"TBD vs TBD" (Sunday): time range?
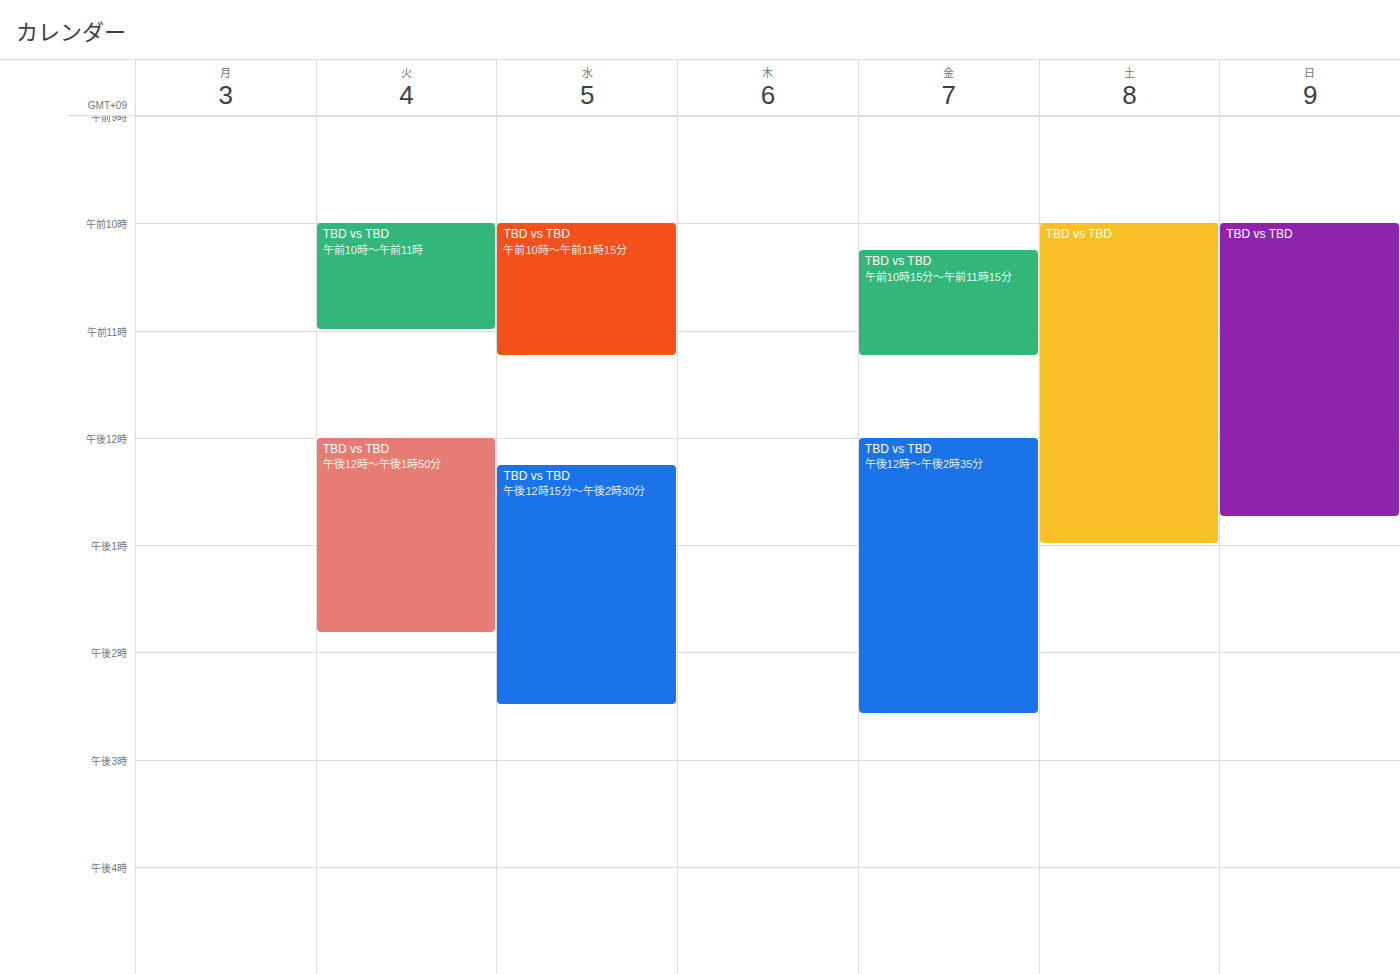
10:00 AM to 12:45 PM